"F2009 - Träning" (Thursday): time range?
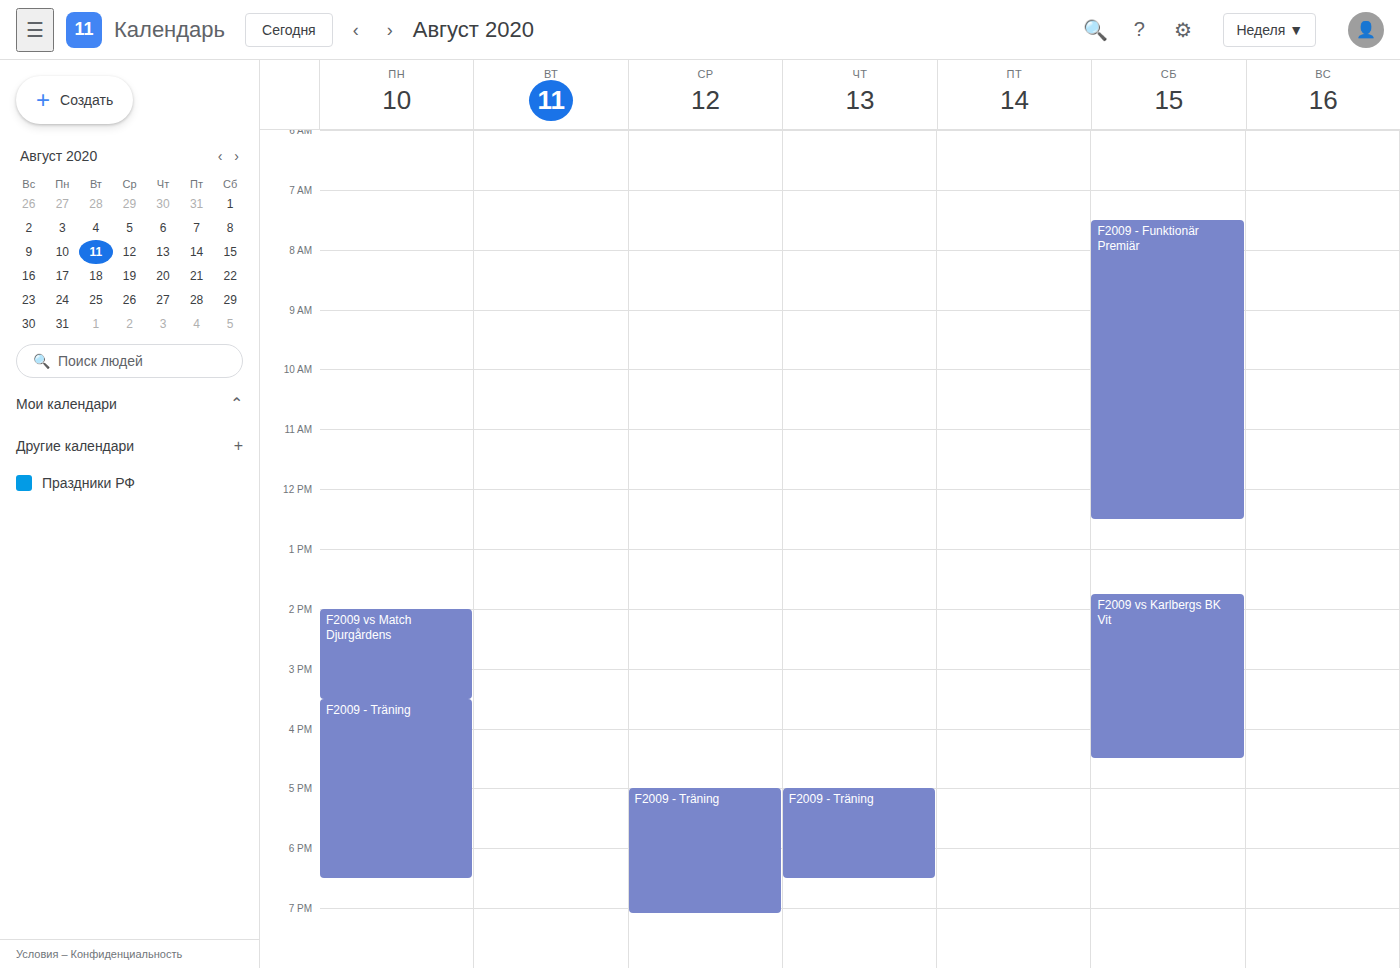
5:00 PM to 6:30 PM